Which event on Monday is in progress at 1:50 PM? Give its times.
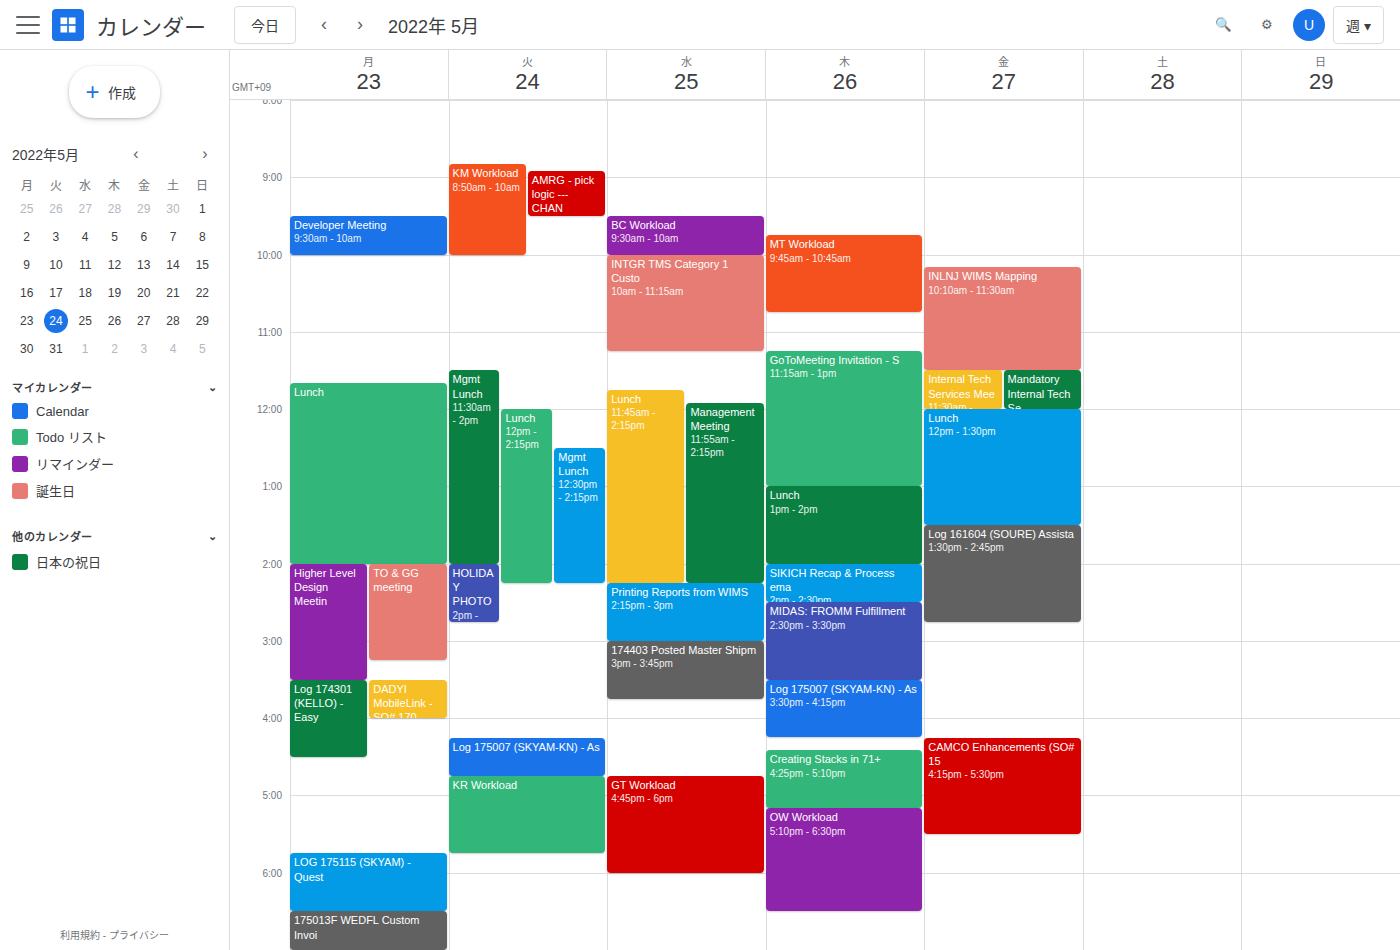
"Lunch", 11:40 AM to 2:00 PM